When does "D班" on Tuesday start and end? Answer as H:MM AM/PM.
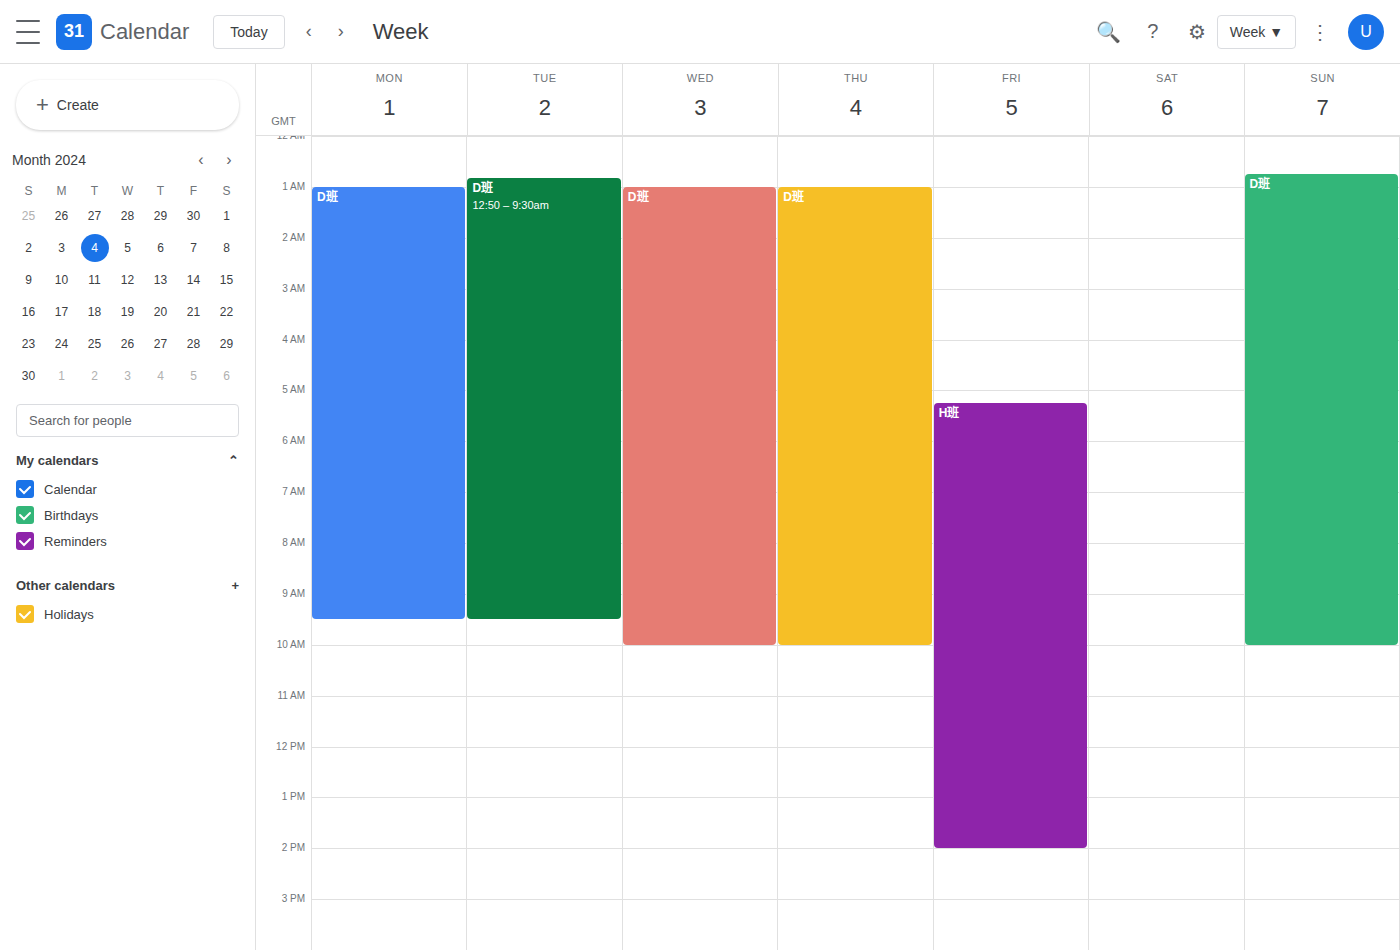
12:50 AM to 9:30 AM